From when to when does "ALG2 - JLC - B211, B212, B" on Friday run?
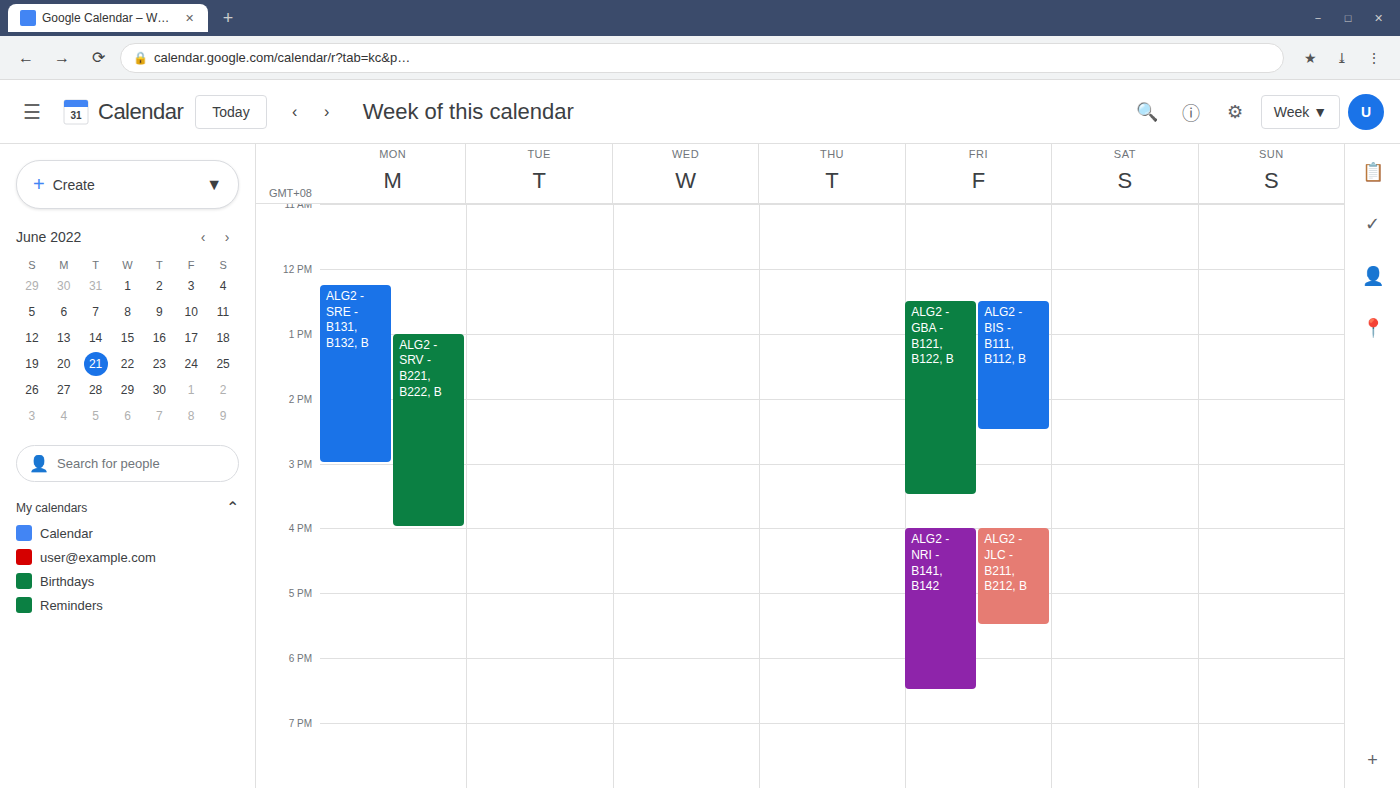
4:00 PM to 5:30 PM